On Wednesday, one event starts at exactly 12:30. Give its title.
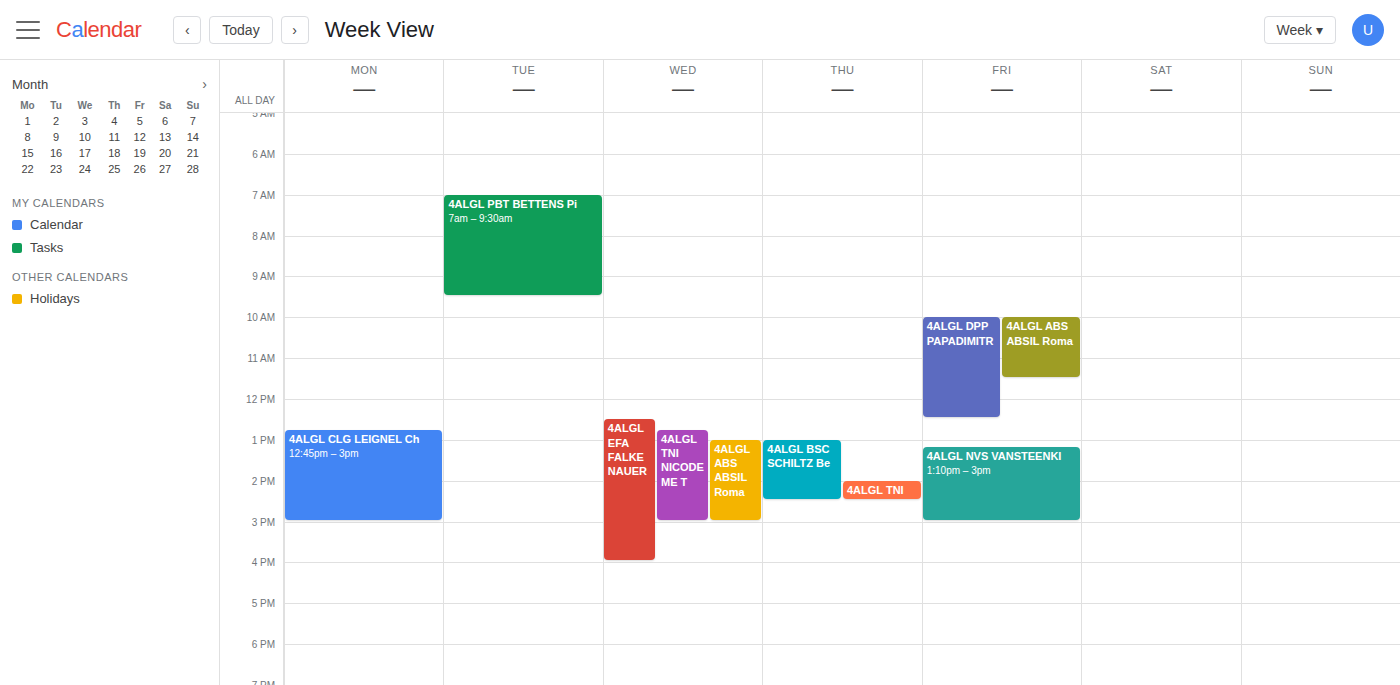
"4ALGL EFA FALKENAUER"